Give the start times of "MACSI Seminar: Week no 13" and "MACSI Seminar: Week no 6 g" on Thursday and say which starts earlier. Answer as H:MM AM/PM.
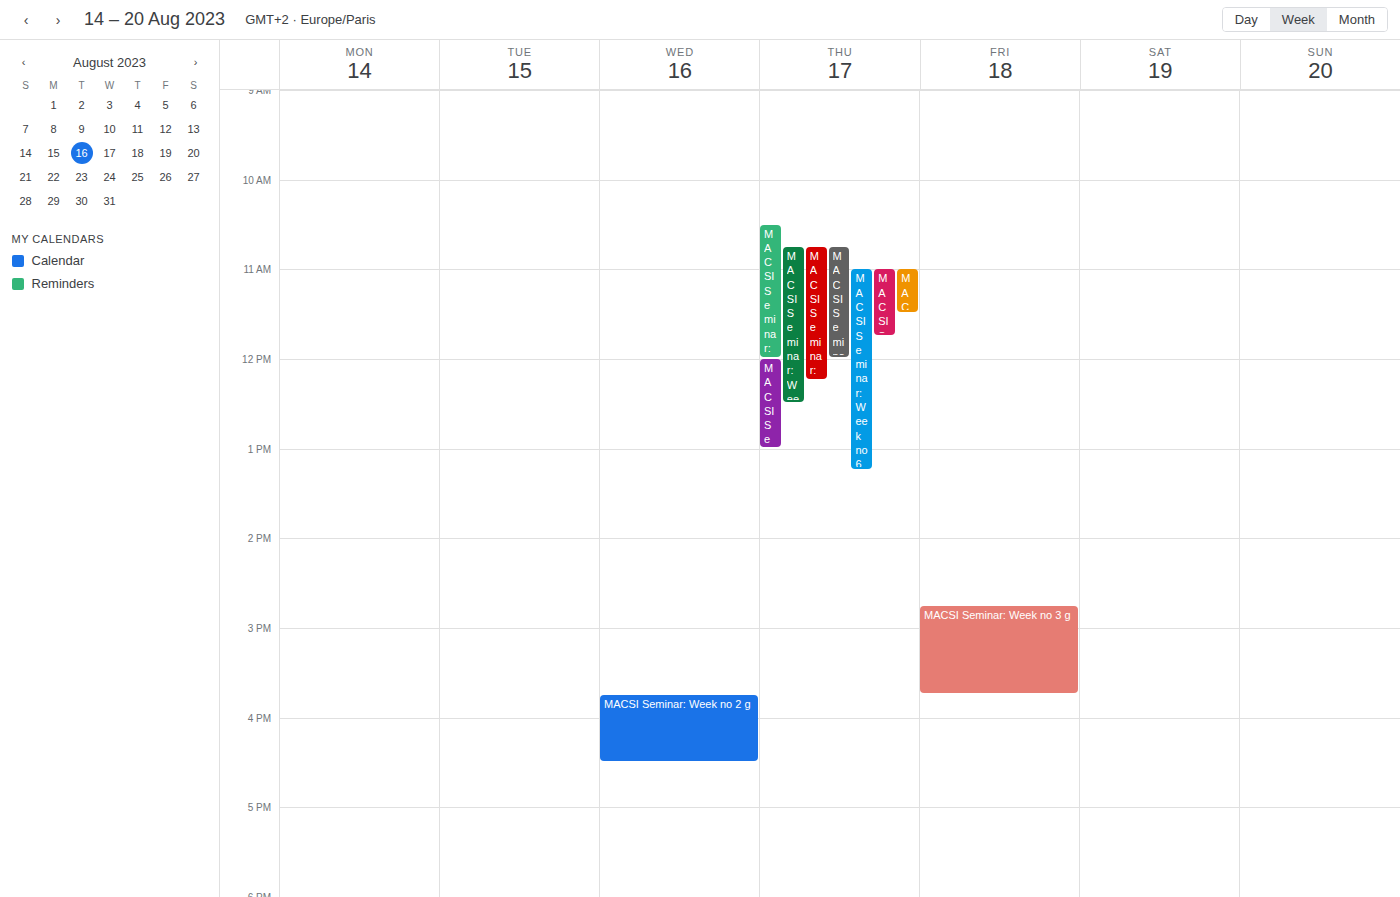
"MACSI Seminar: Week no 6 g" 11:00 AM; "MACSI Seminar: Week no 13" 12:00 PM.